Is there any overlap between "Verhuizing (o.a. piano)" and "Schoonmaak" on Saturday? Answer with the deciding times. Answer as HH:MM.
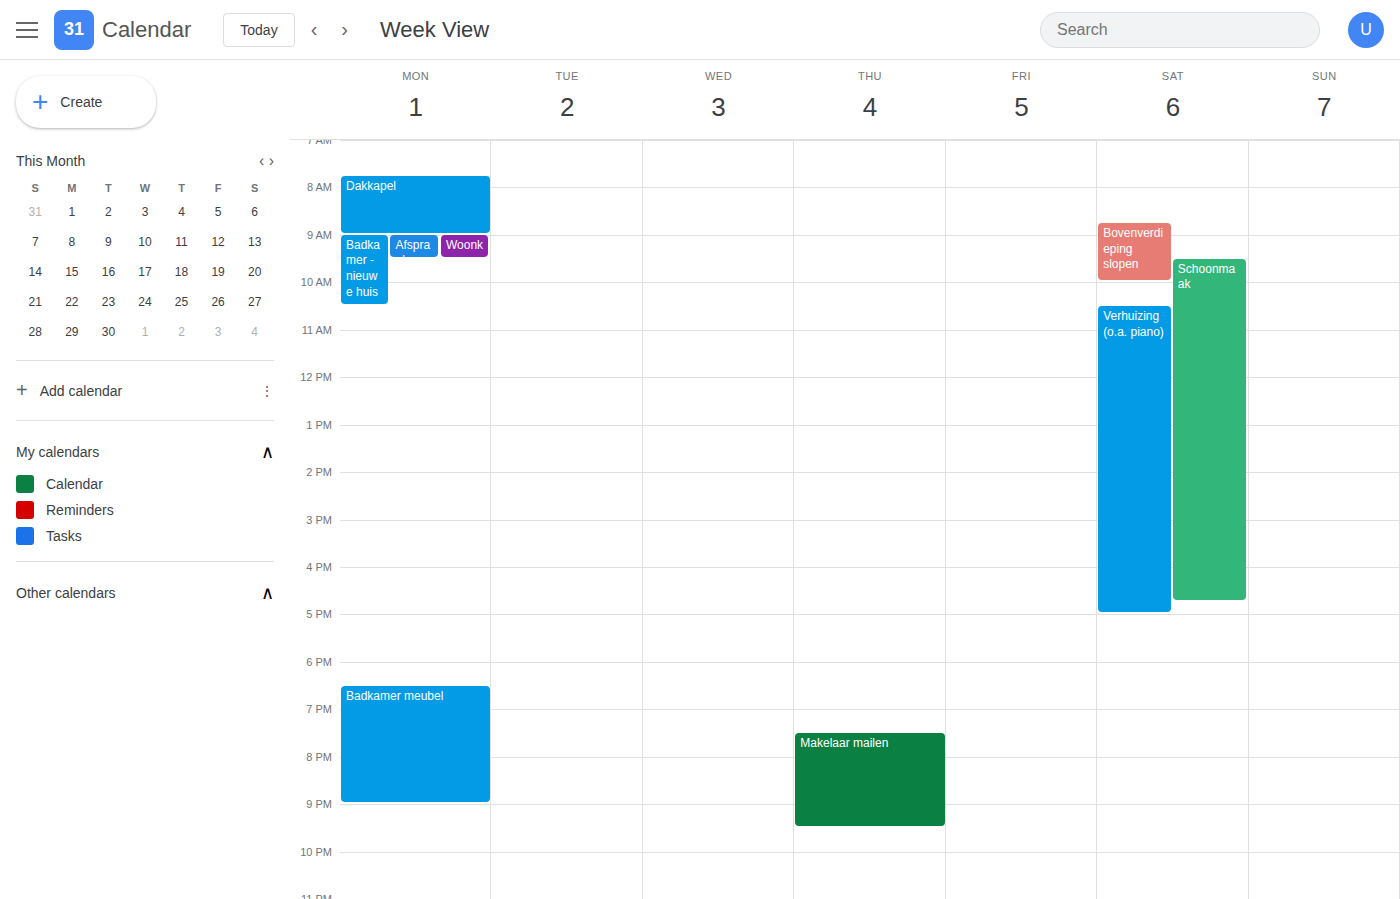
"Verhuizing (o.a. piano)" starts at 10:30, before "Schoonmaak" ends at 16:45 -- they overlap.